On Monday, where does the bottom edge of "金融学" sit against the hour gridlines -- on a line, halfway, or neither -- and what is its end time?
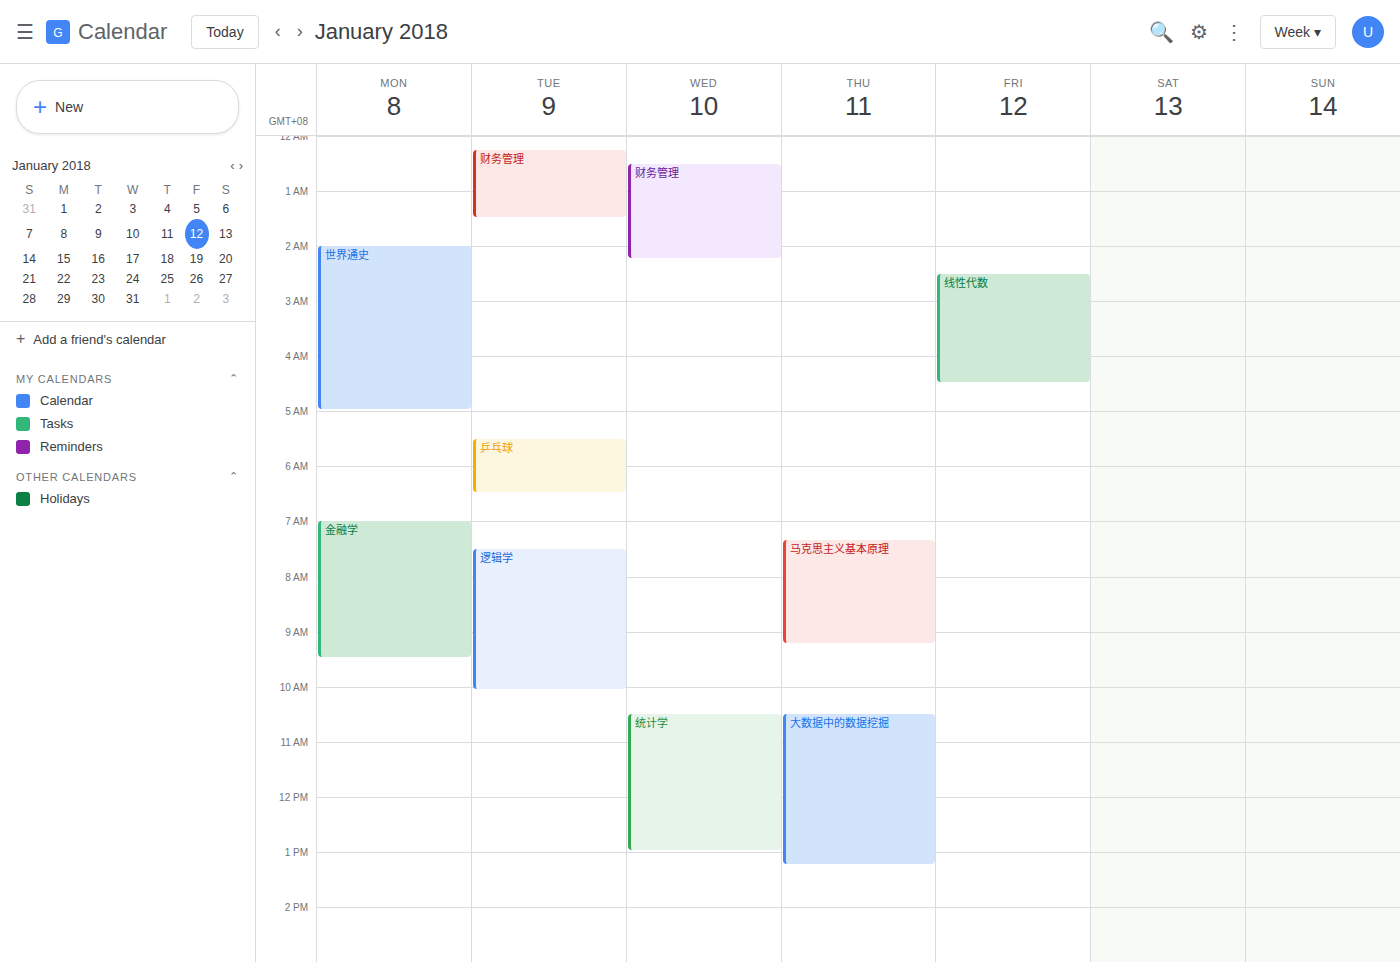
09:30 -- halfway between the 09:00 and 10:00 lines.